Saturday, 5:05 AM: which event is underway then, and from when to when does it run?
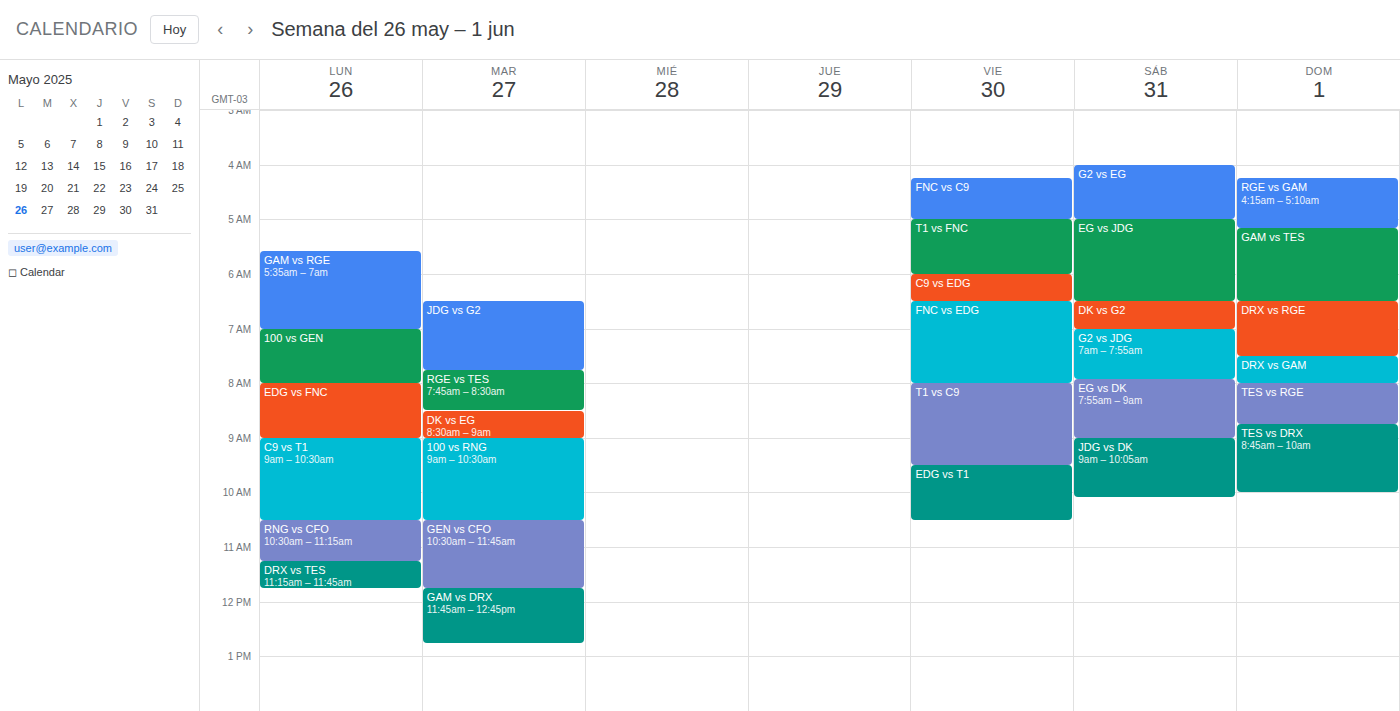
"EG vs JDG", 5:00 AM to 6:30 AM